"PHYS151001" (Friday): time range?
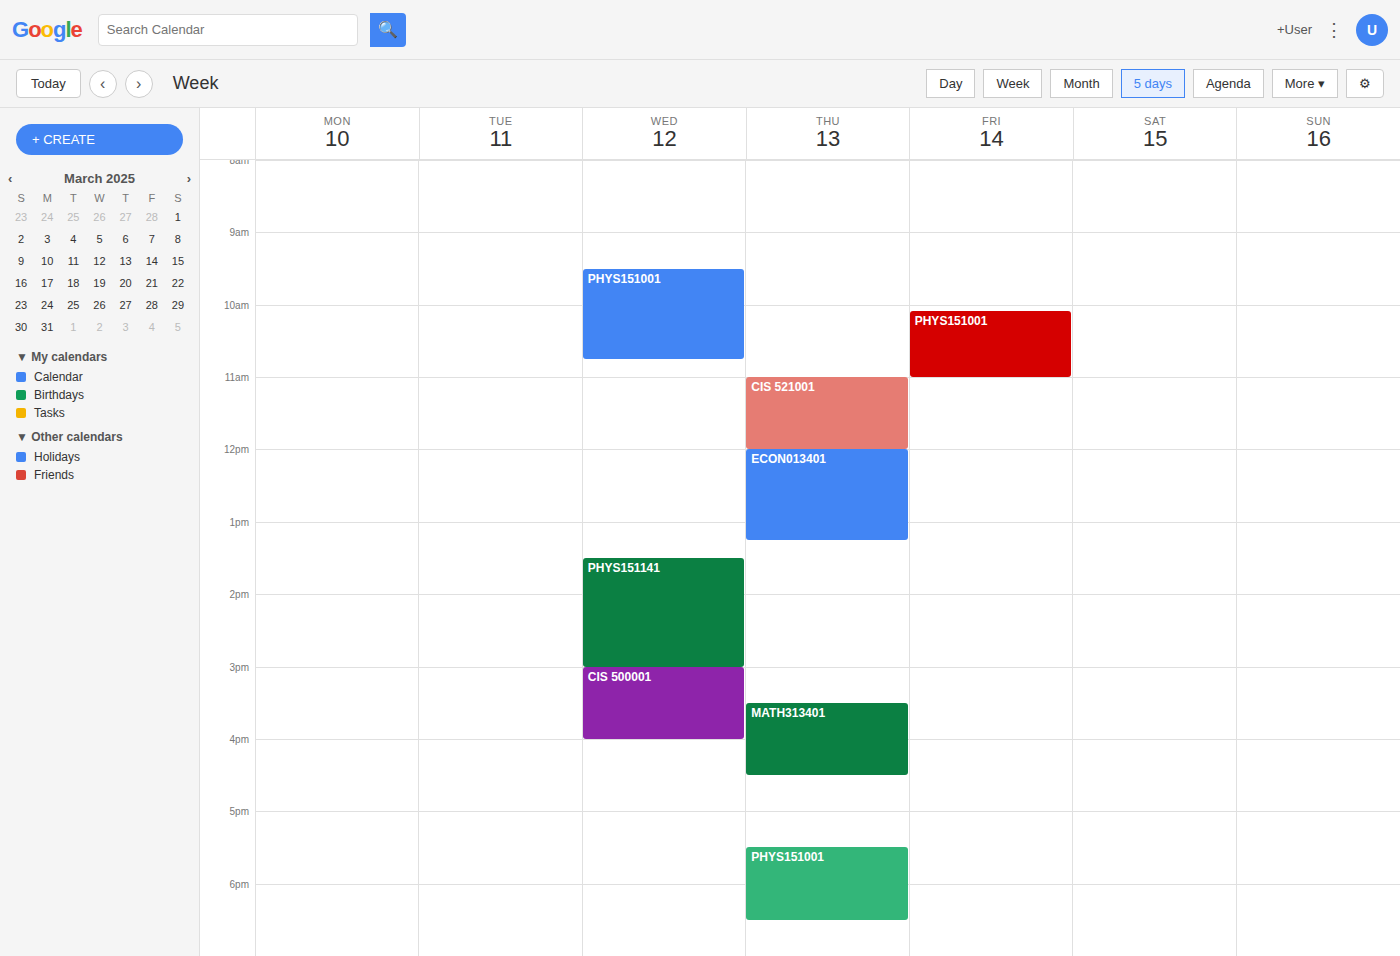
10:05 AM to 11:00 AM